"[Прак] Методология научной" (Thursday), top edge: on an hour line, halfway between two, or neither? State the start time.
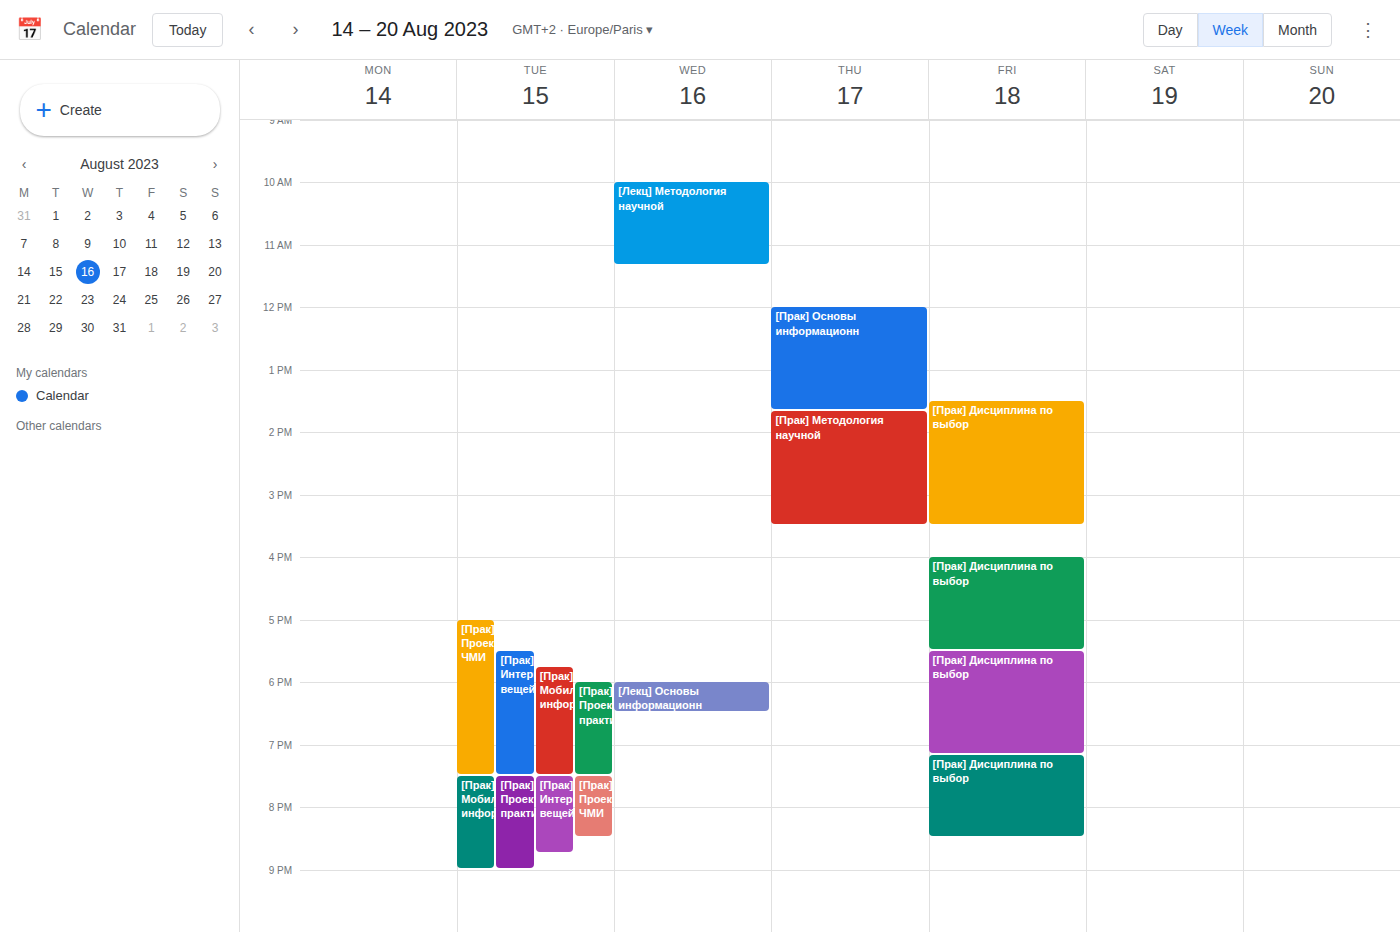
1:40 PM -- neither: 40 minutes below the 1 PM line and 20 minutes above the 2 PM line.